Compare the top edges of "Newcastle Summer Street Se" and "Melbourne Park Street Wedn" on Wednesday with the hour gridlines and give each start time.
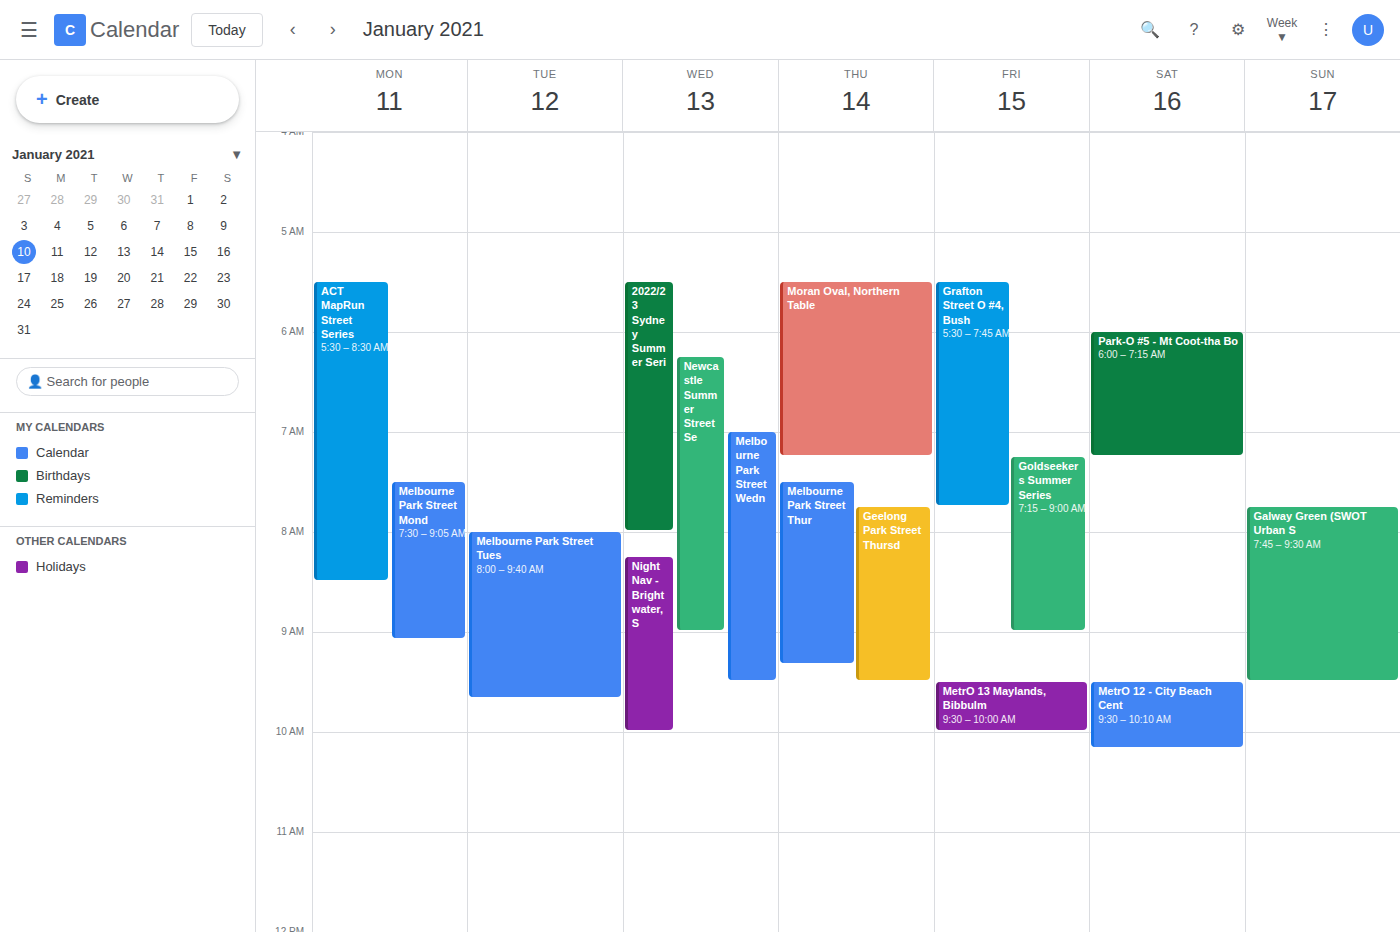
"Newcastle Summer Street Se": 6:15 AM, neither: a quarter of the way from the 6 AM line to the 7 AM line. "Melbourne Park Street Wedn": 7:00 AM, exactly on the 7 AM line.